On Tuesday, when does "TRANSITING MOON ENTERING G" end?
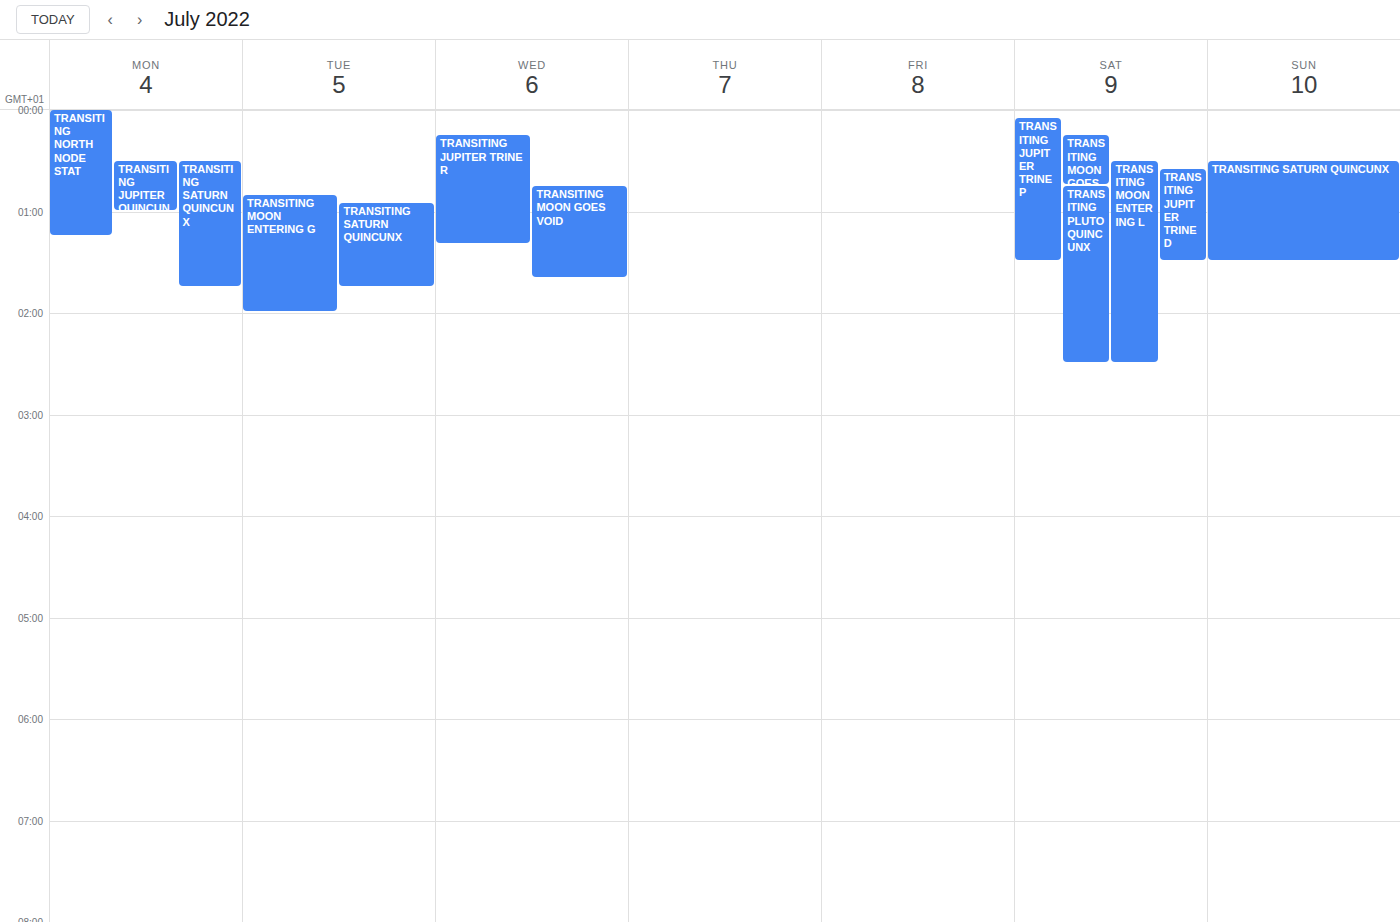
2:00 AM